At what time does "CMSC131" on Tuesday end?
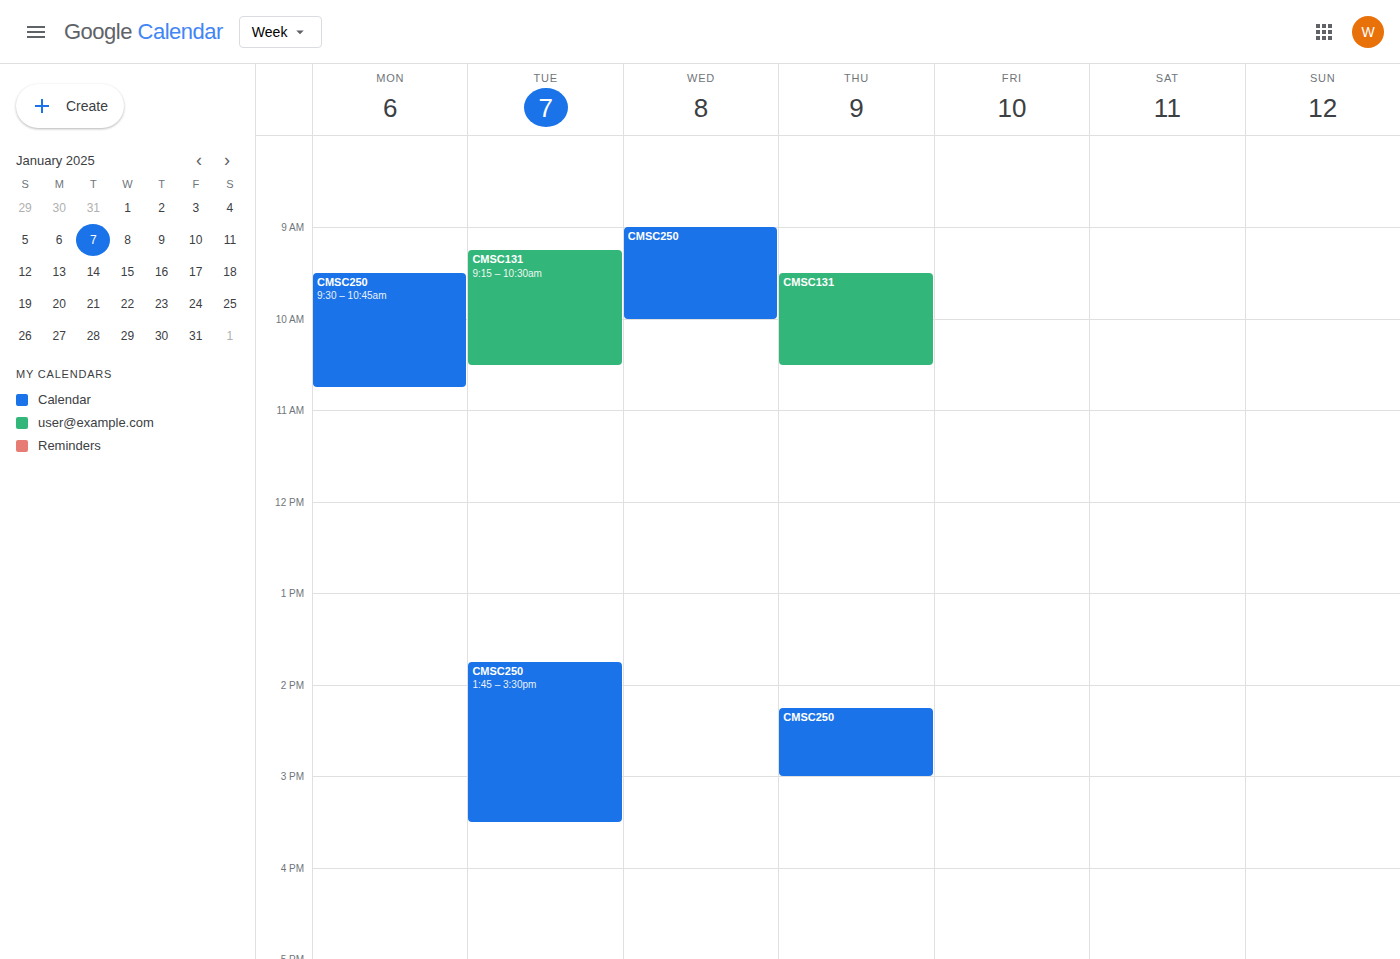
10:30 AM